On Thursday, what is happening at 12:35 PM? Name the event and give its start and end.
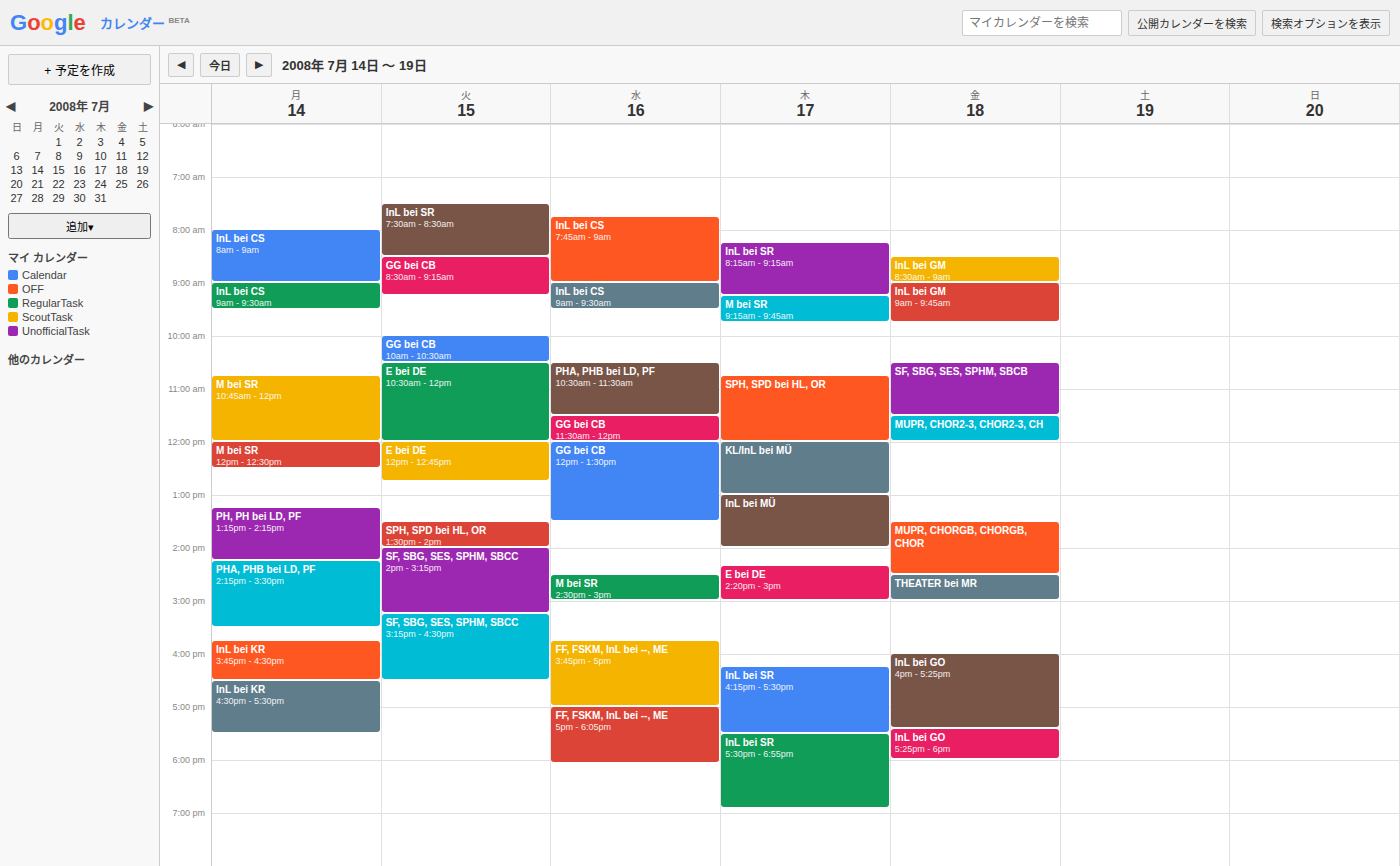
"KL/InL bei MÜ", 12:00 PM to 1:00 PM